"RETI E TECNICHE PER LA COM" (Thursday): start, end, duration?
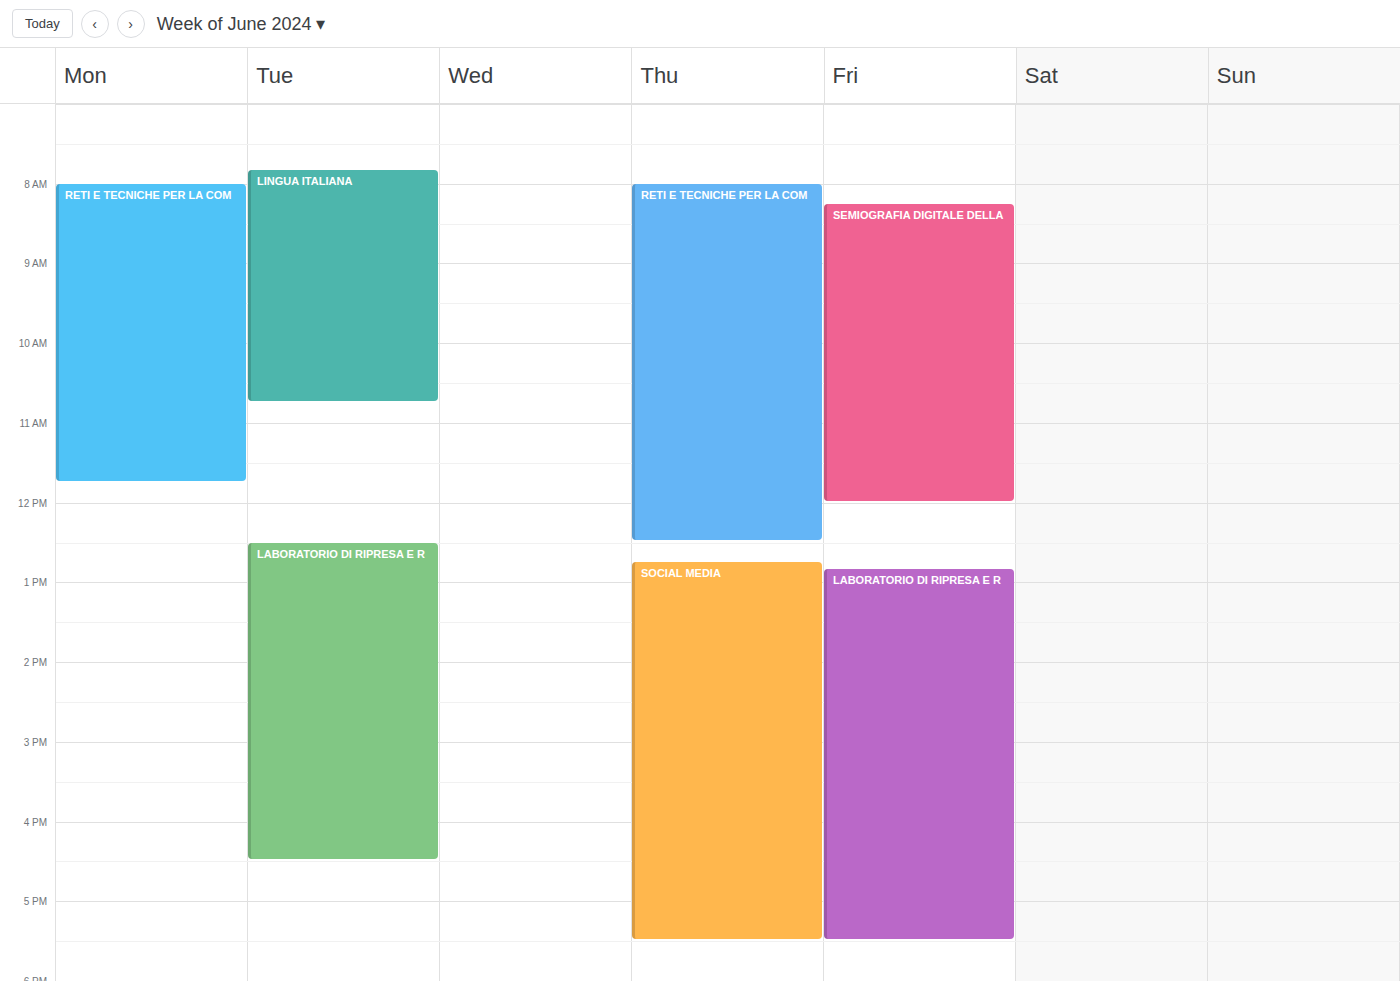
08:00 to 12:30, 4 hours 30 minutes